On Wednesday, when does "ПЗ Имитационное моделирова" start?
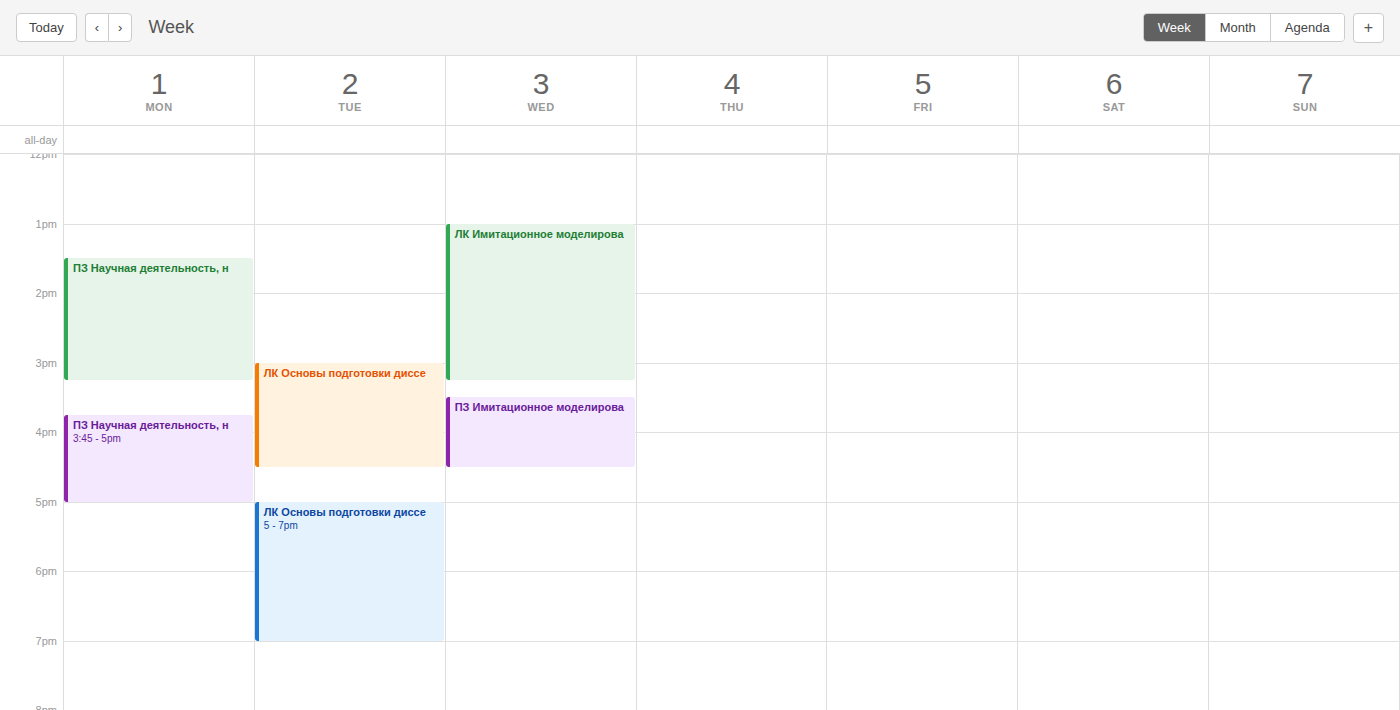
3:30 PM